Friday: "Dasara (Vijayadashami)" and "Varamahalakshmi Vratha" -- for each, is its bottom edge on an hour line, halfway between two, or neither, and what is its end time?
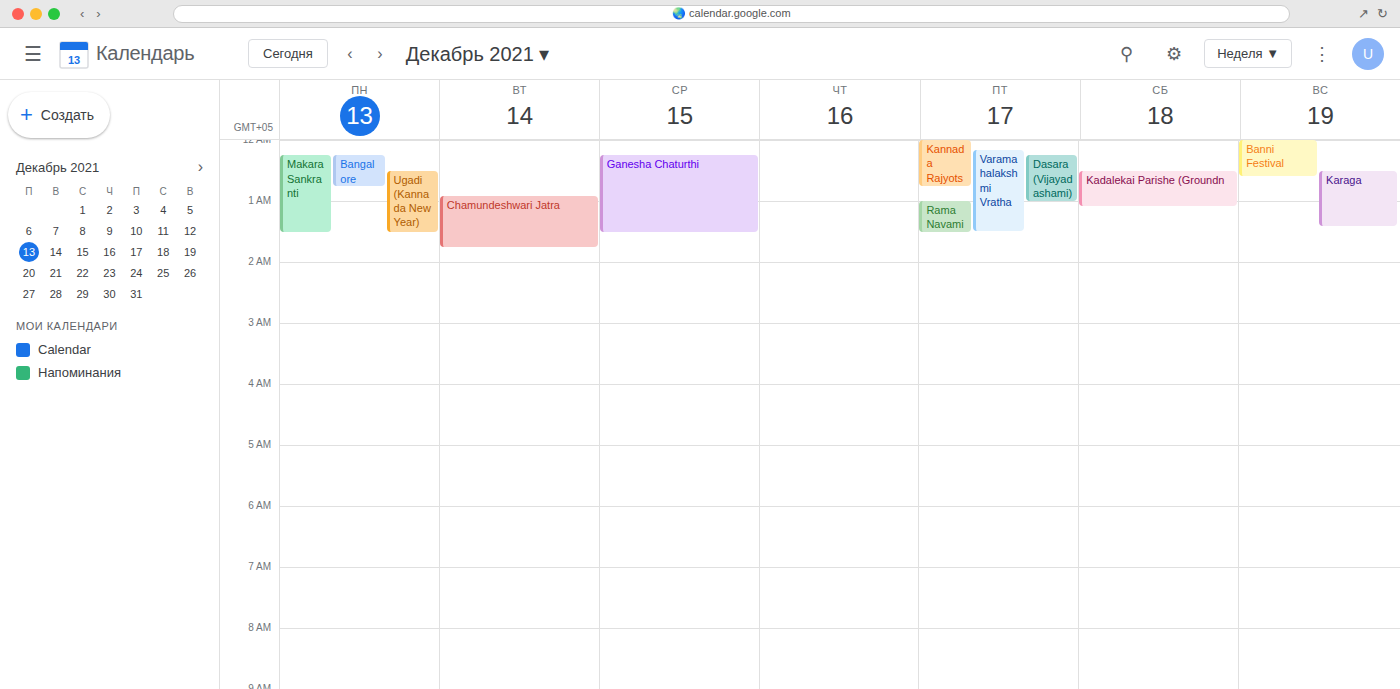
"Dasara (Vijayadashami)": 1:00 AM, exactly on the 1 AM line. "Varamahalakshmi Vratha": 1:30 AM, halfway between the 1 AM and 2 AM lines.